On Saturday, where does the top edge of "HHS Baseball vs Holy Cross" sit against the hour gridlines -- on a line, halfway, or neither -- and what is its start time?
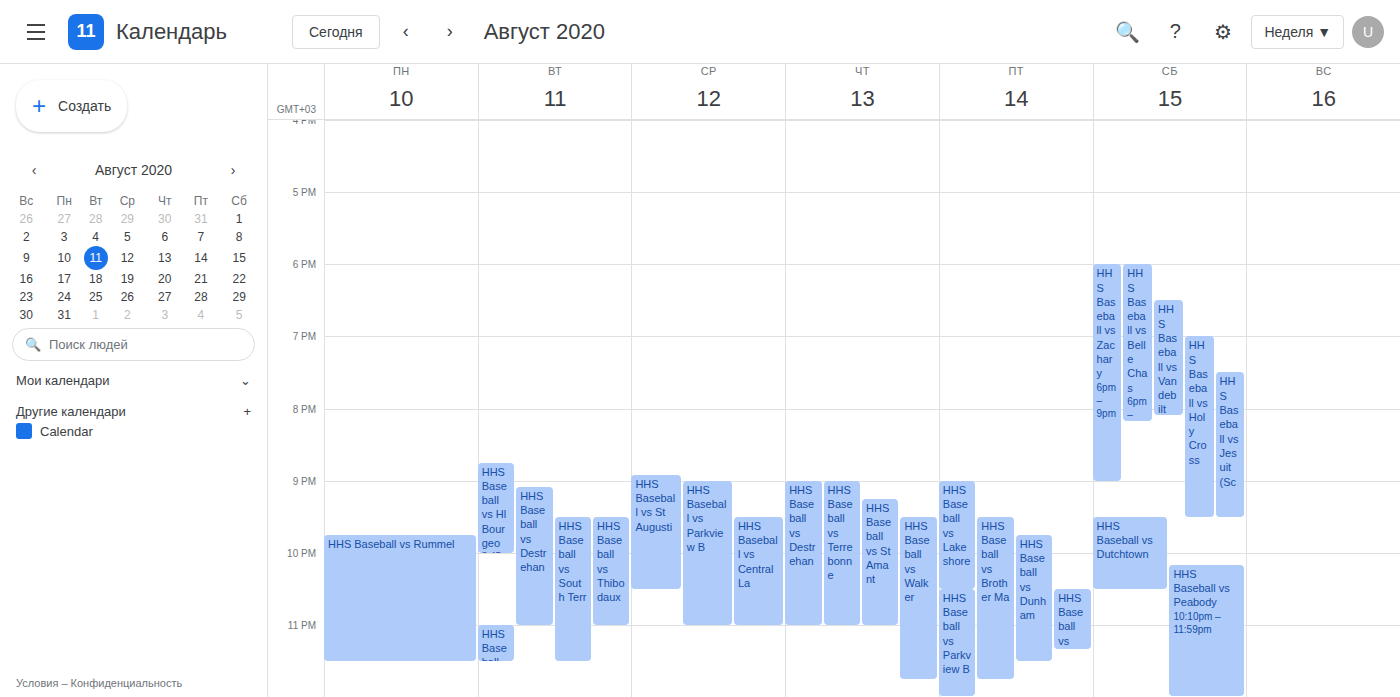
7:00 PM -- exactly on the 7 PM line.